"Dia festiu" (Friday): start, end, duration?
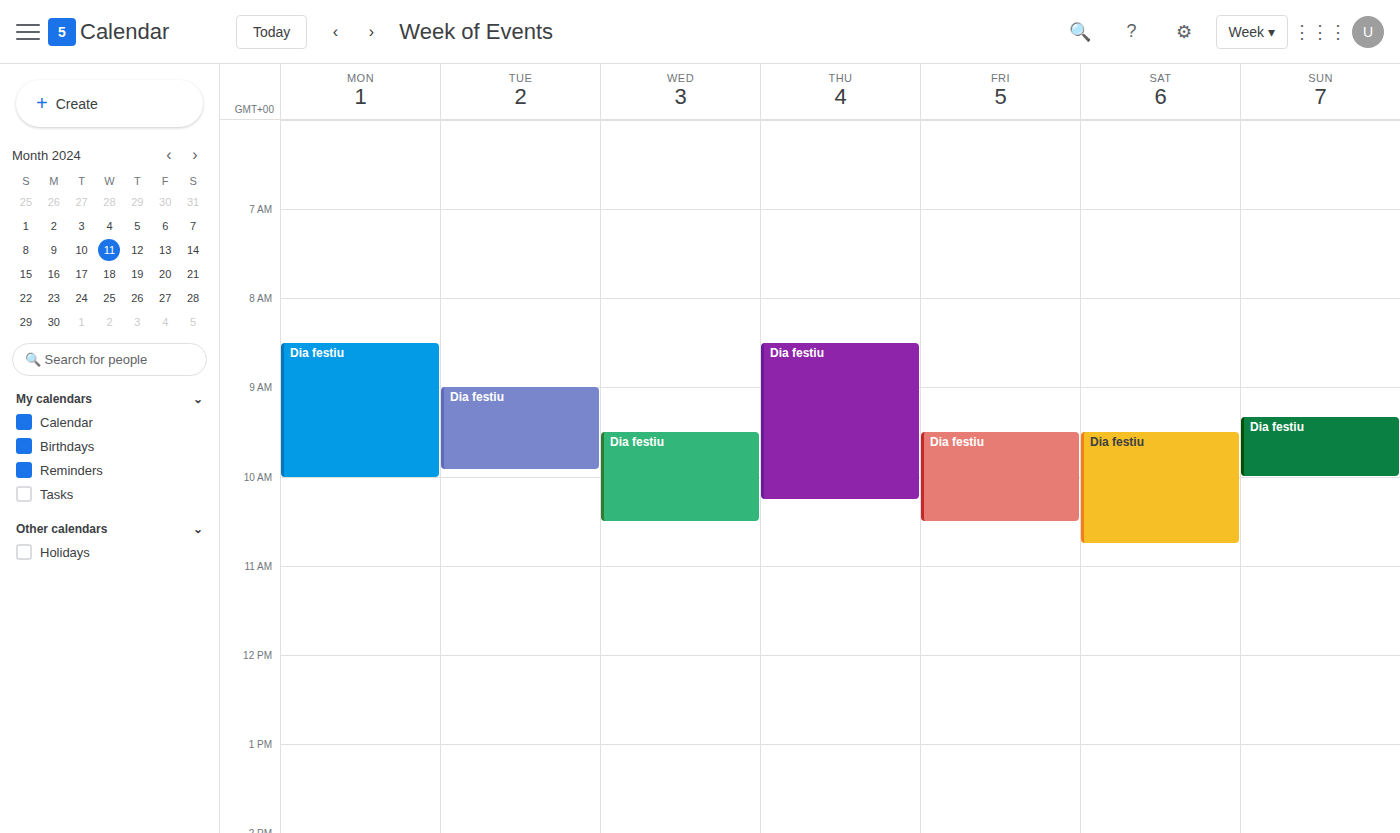
9:30 AM to 10:30 AM, 1 hour